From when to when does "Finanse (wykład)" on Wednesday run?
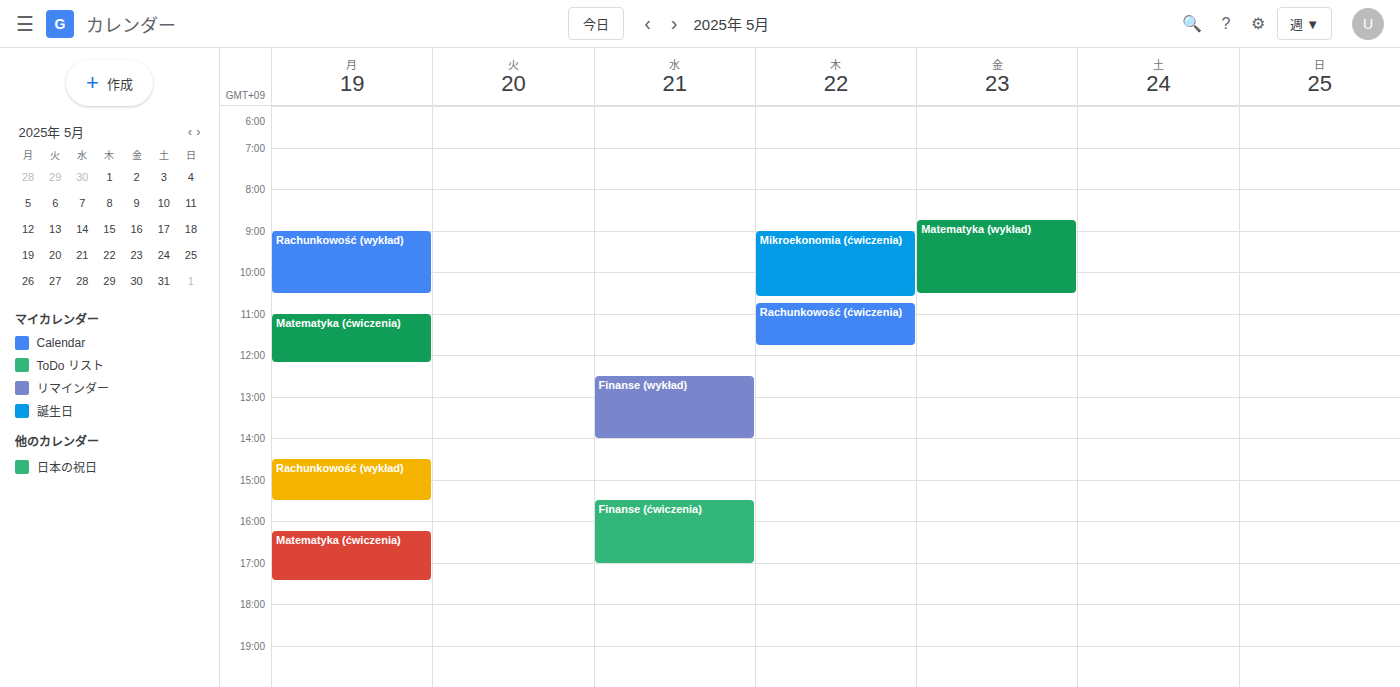
12:30 PM to 2:00 PM